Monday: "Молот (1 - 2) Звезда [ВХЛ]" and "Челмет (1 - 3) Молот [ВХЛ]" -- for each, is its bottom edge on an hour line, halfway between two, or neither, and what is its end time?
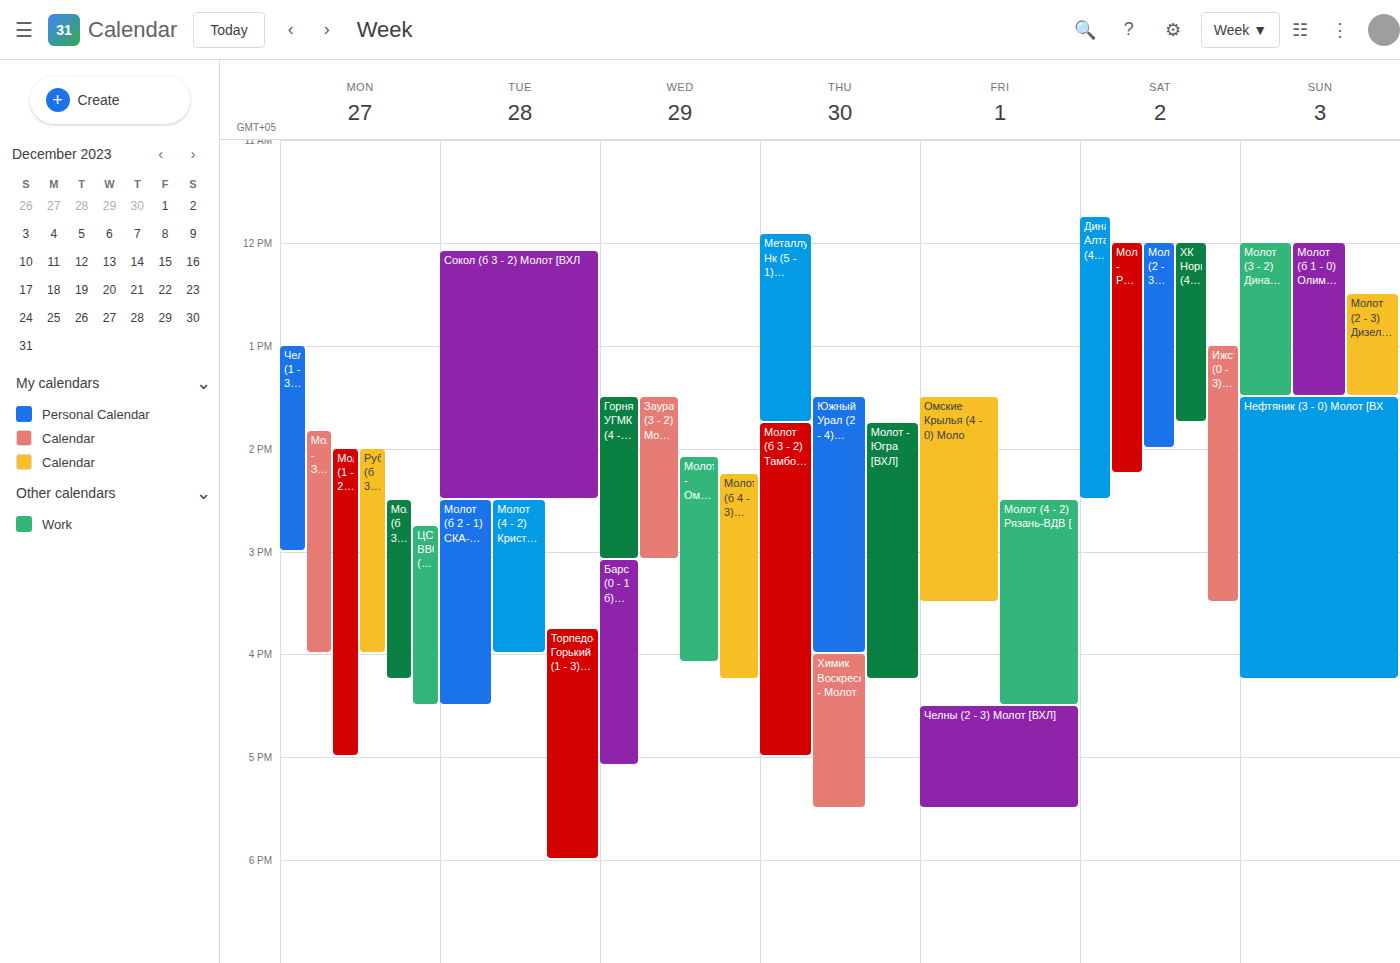
"Молот (1 - 2) Звезда [ВХЛ]": 17:00, exactly on the 17:00 line. "Челмет (1 - 3) Молот [ВХЛ]": 15:00, exactly on the 15:00 line.